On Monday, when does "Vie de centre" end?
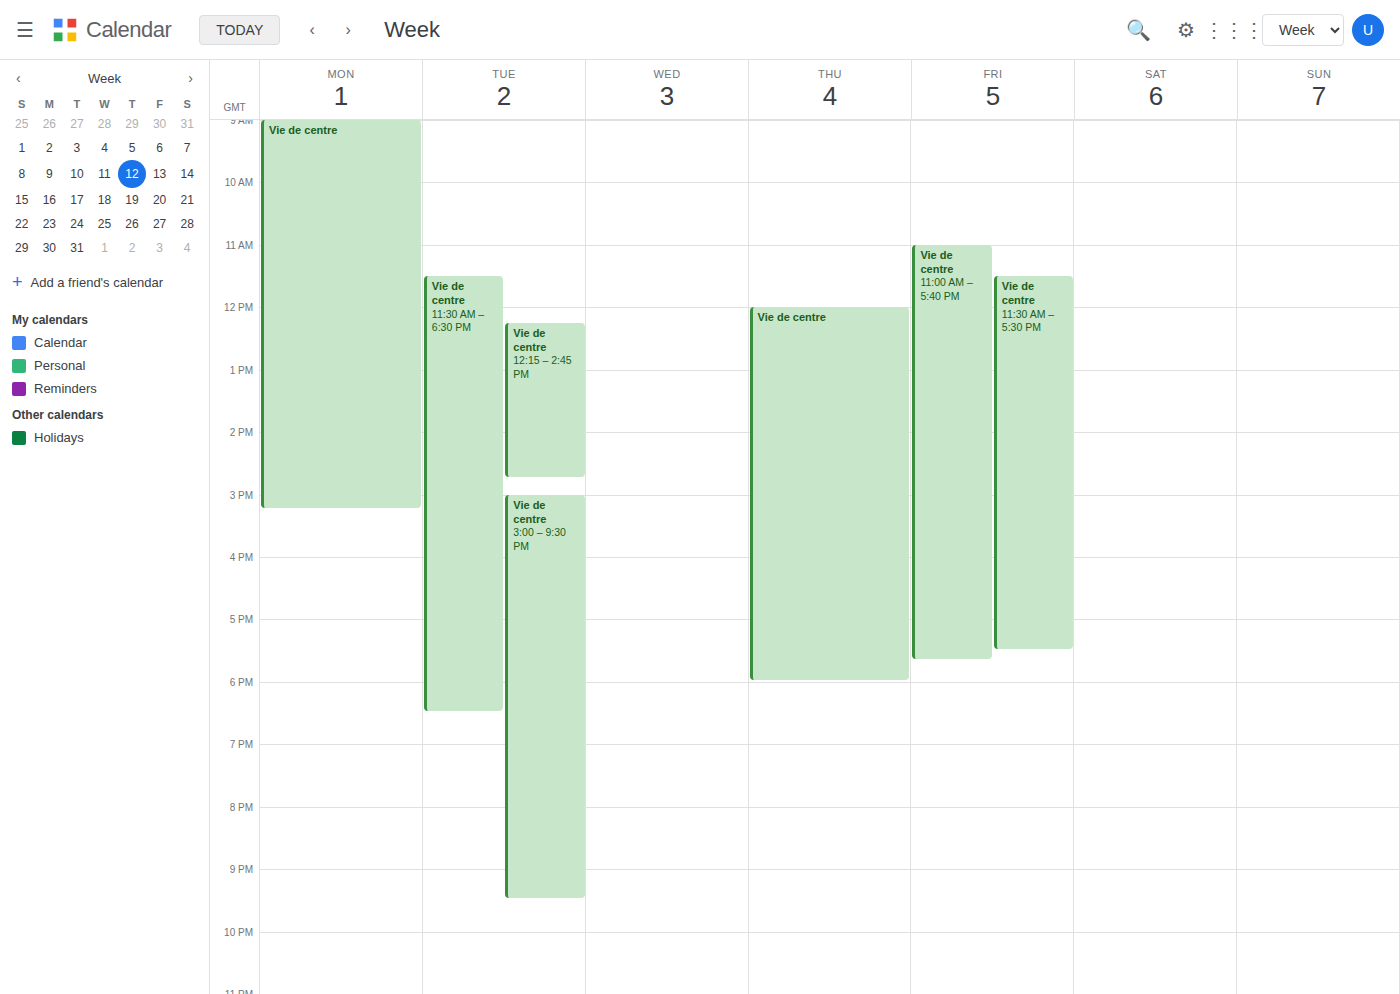
3:15 PM